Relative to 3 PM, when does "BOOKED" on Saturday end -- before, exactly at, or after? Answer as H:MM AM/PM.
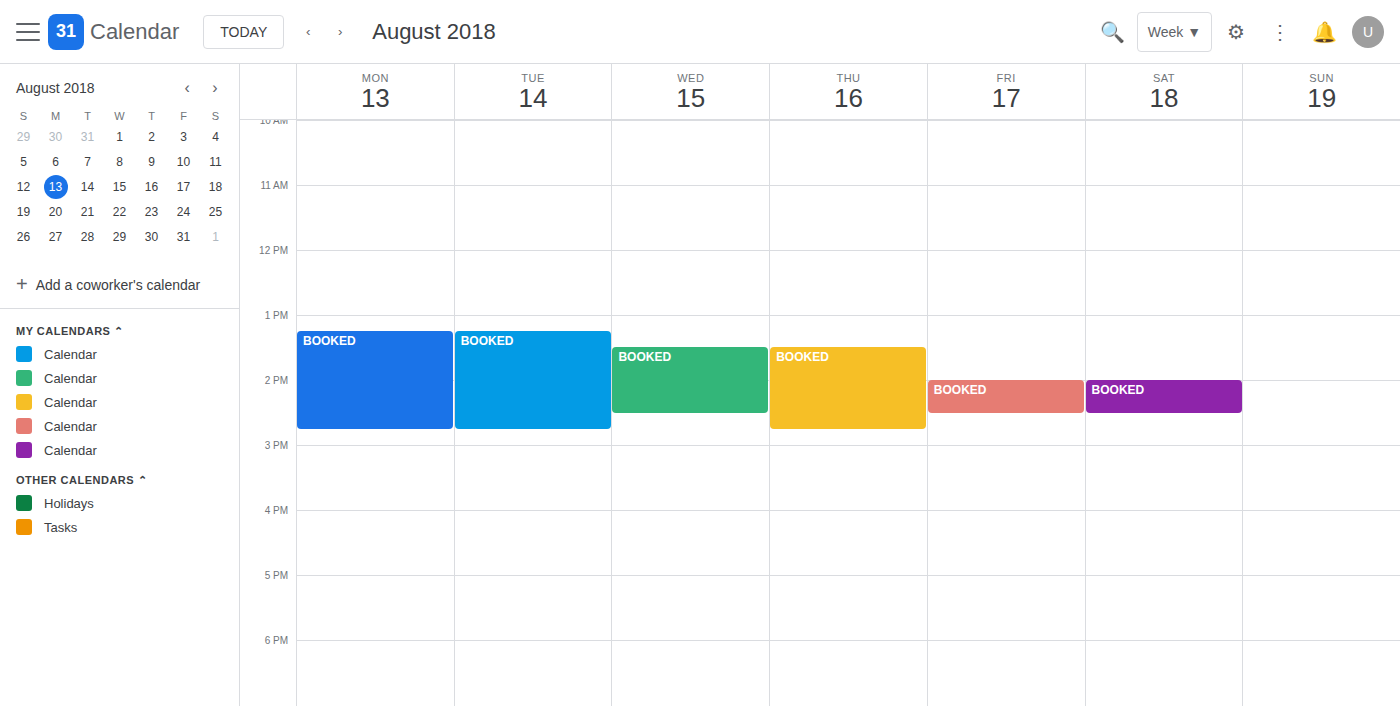
2:30 PM -- before 3 PM, 30 minutes above the 3 PM line.